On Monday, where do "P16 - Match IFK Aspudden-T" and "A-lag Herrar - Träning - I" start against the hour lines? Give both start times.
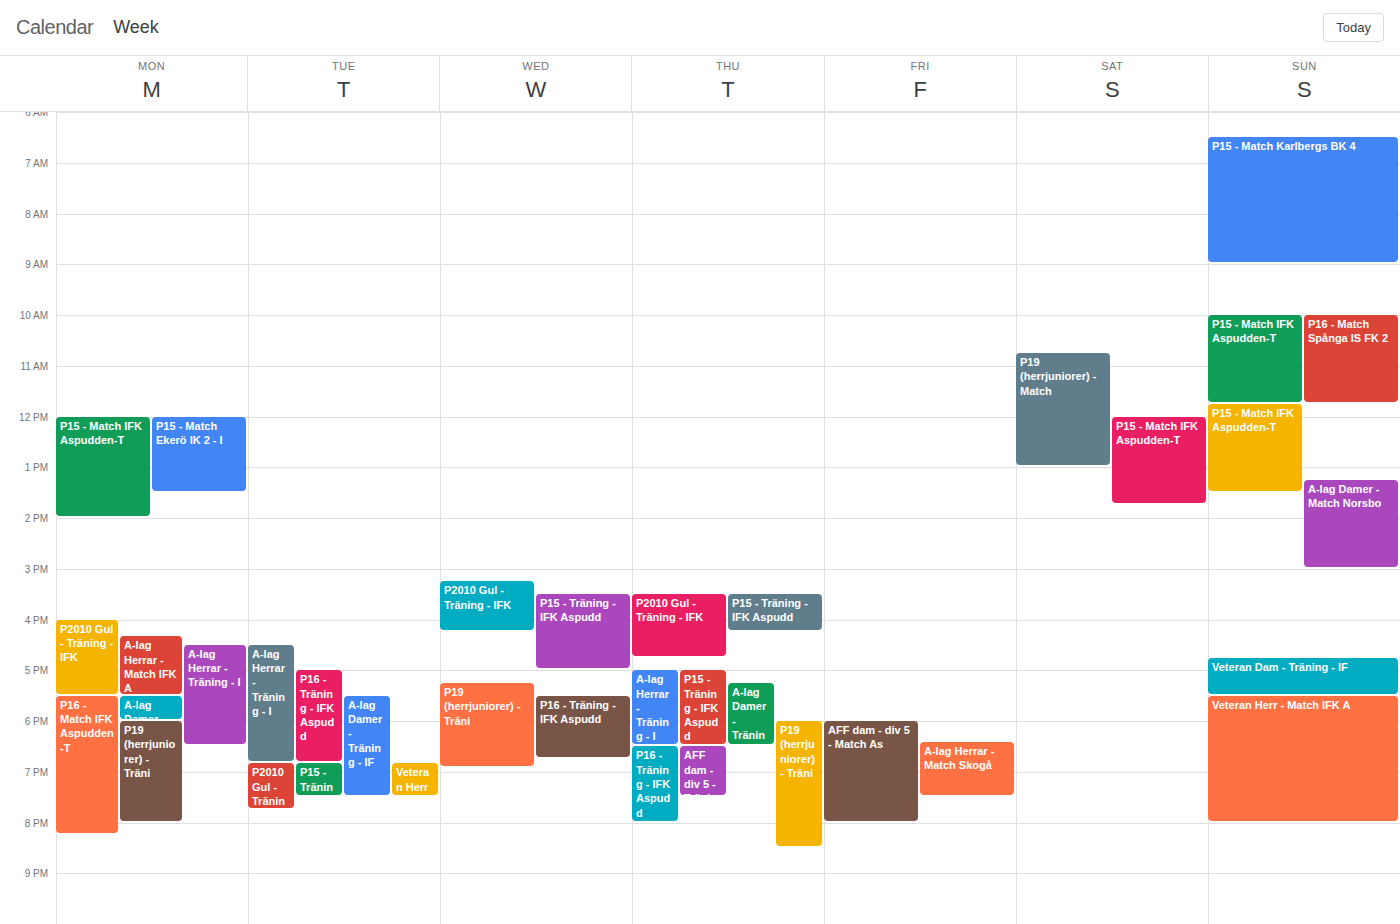
"P16 - Match IFK Aspudden-T": 5:30 PM, halfway between the 5 PM and 6 PM lines. "A-lag Herrar - Träning - I": 4:30 PM, halfway between the 4 PM and 5 PM lines.